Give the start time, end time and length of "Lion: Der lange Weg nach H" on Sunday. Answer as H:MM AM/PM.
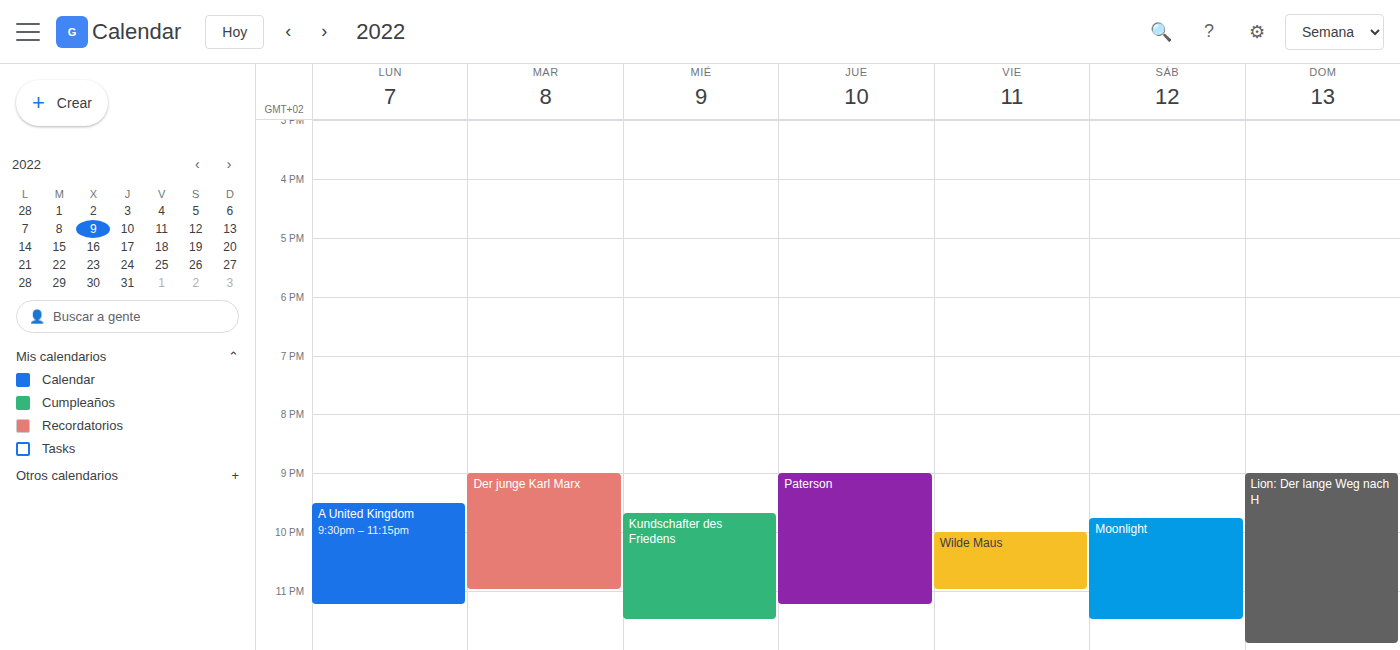
9:00 PM to 11:55 PM, 2 hours 55 minutes